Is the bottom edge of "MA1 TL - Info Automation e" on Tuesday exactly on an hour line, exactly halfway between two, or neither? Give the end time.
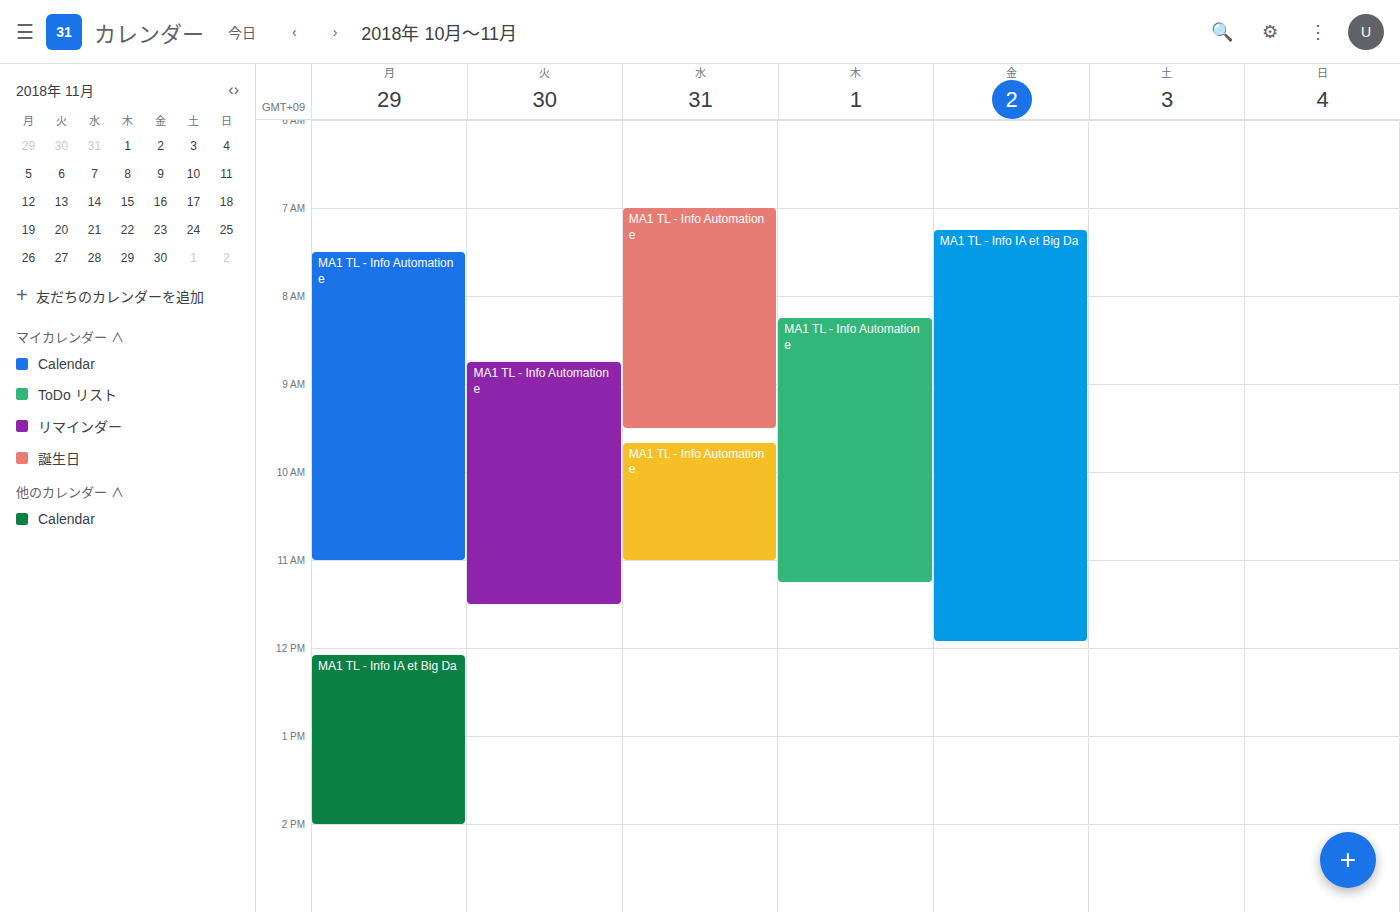
11:30 AM -- halfway between the 11 AM and 12 PM lines.